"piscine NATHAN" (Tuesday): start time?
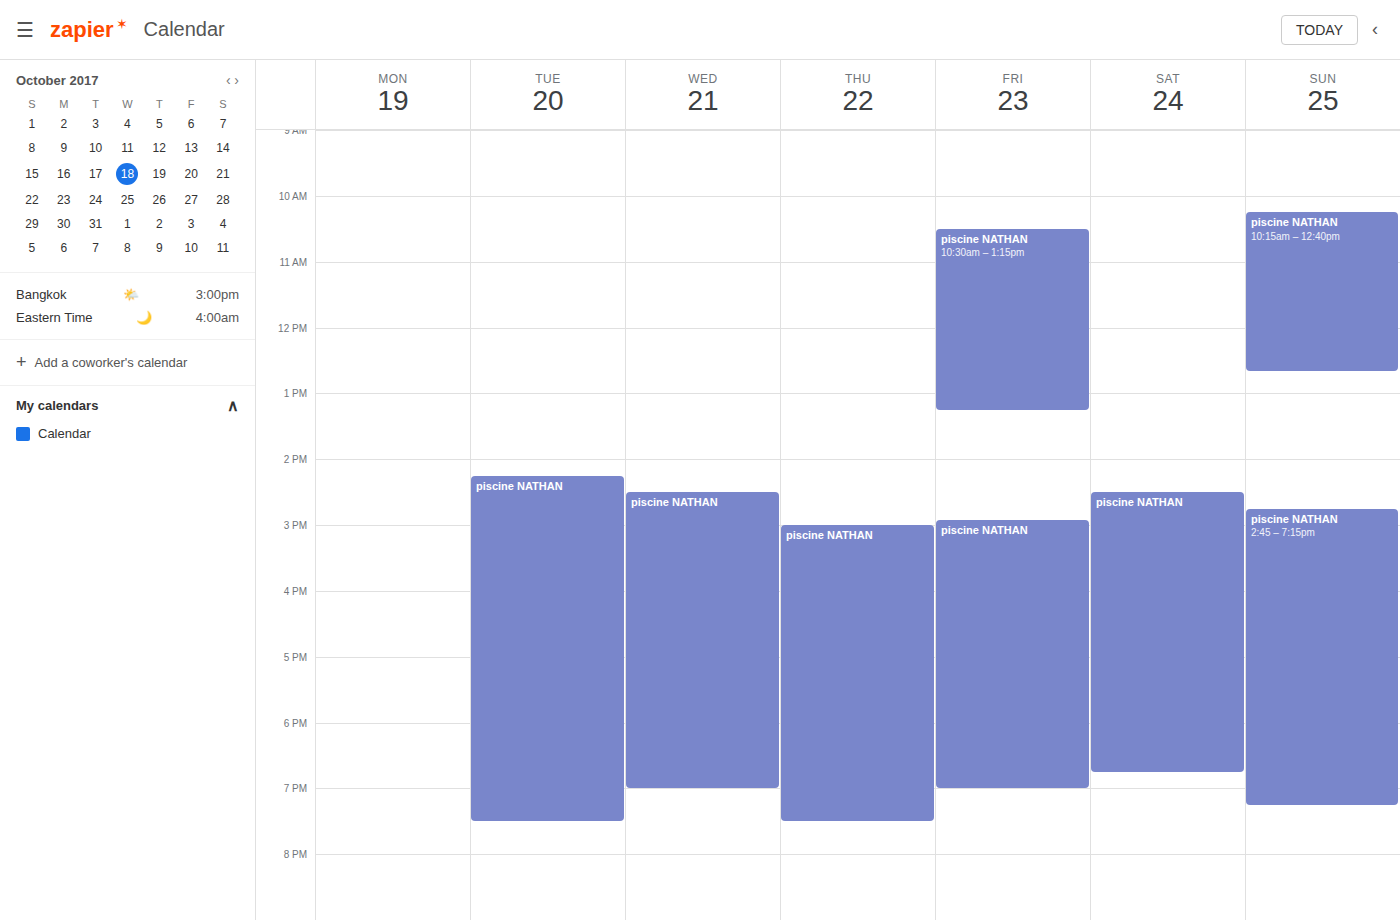
2:15 PM